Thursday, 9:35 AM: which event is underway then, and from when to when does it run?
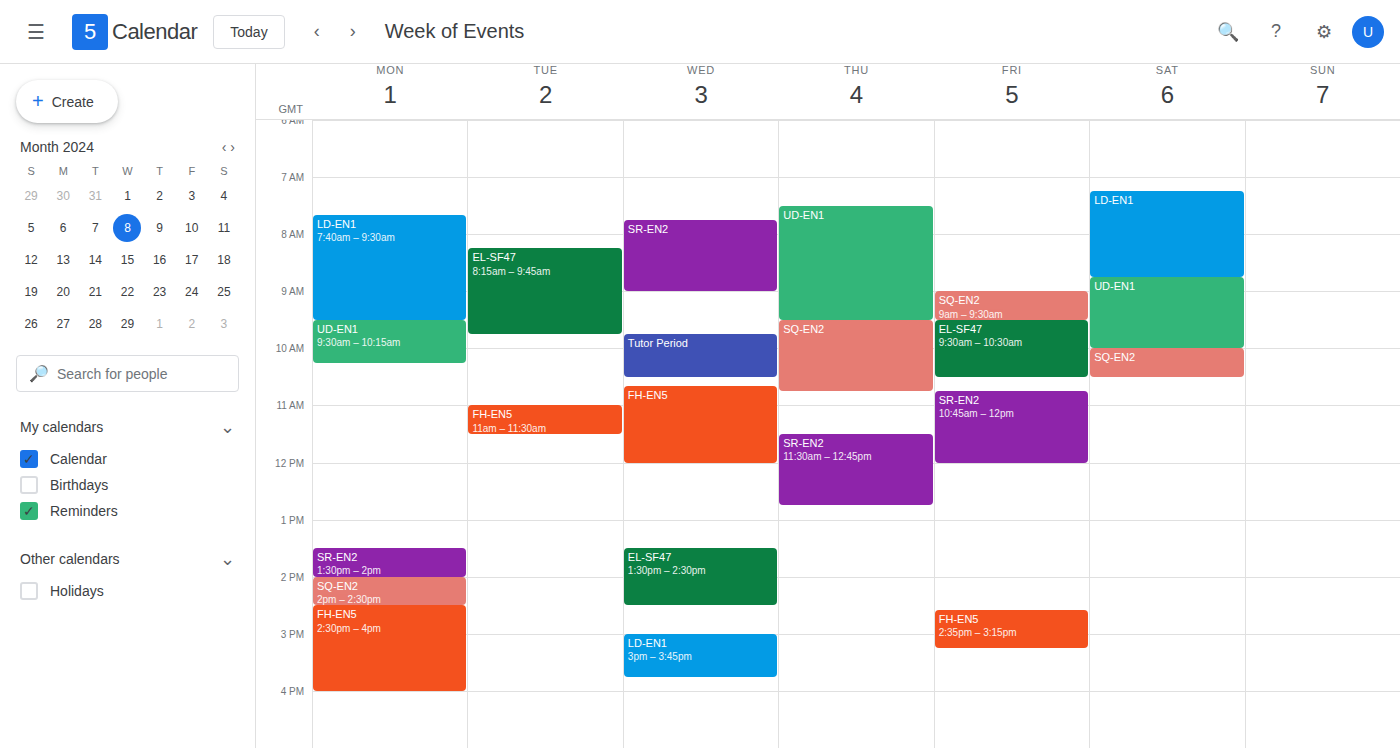
"SQ-EN2", 9:30 AM to 10:45 AM